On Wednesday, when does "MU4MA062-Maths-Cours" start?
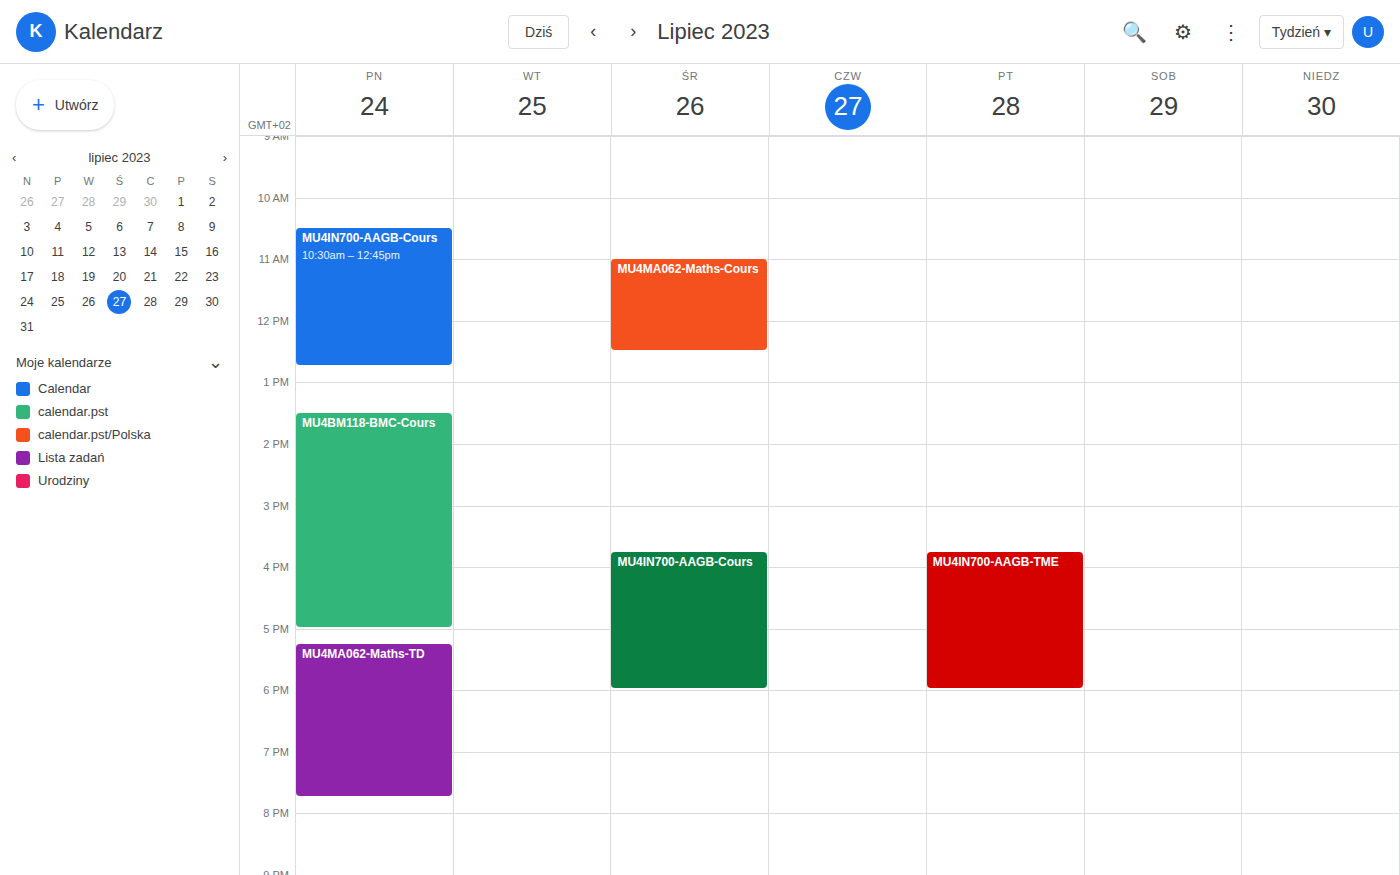
11:00